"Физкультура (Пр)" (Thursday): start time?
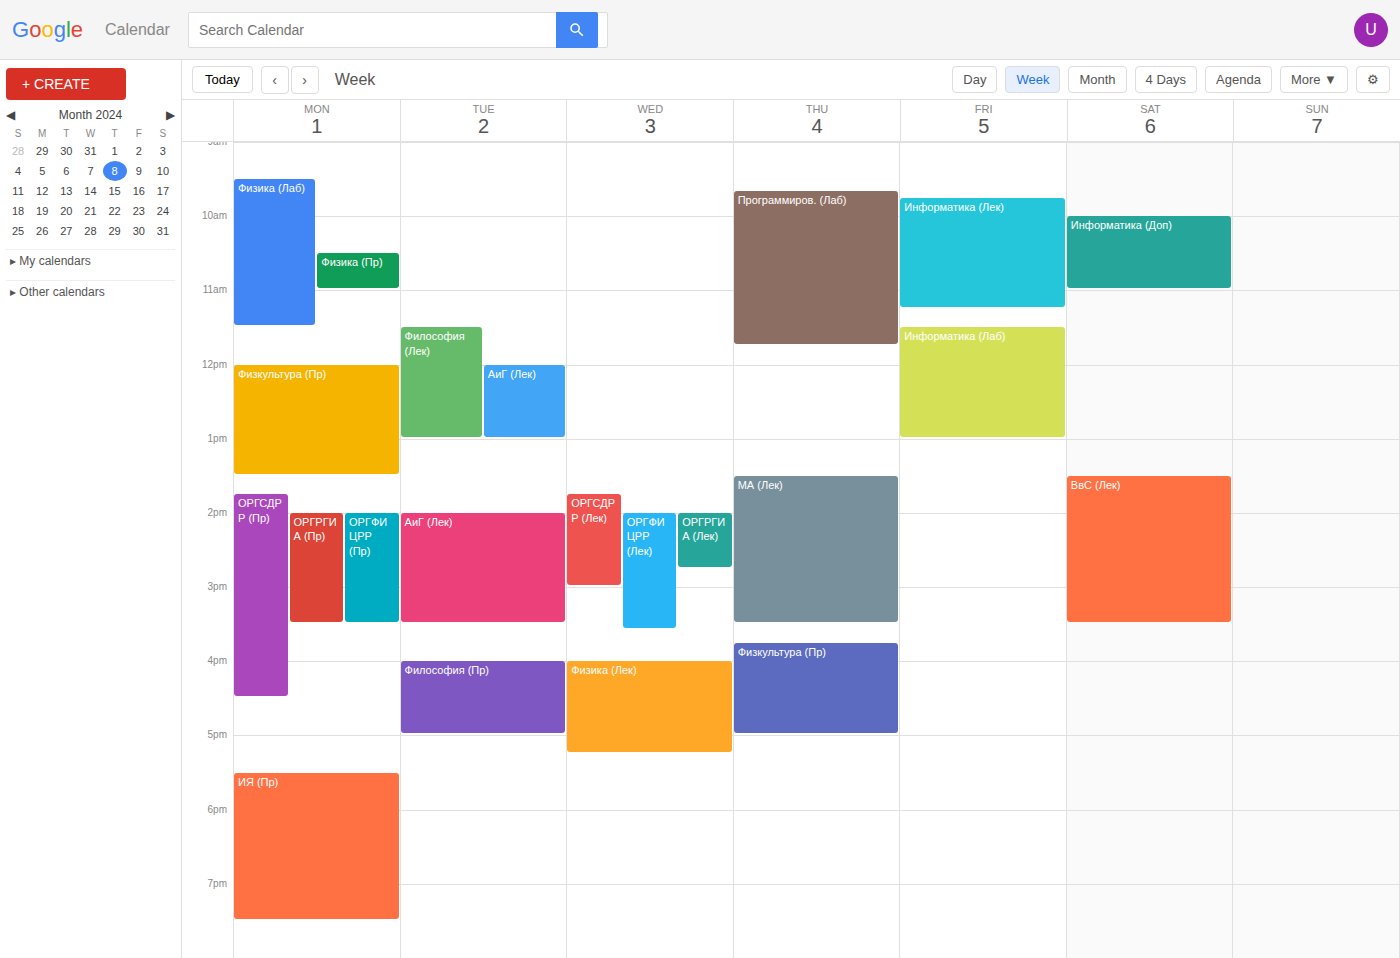
3:45 PM